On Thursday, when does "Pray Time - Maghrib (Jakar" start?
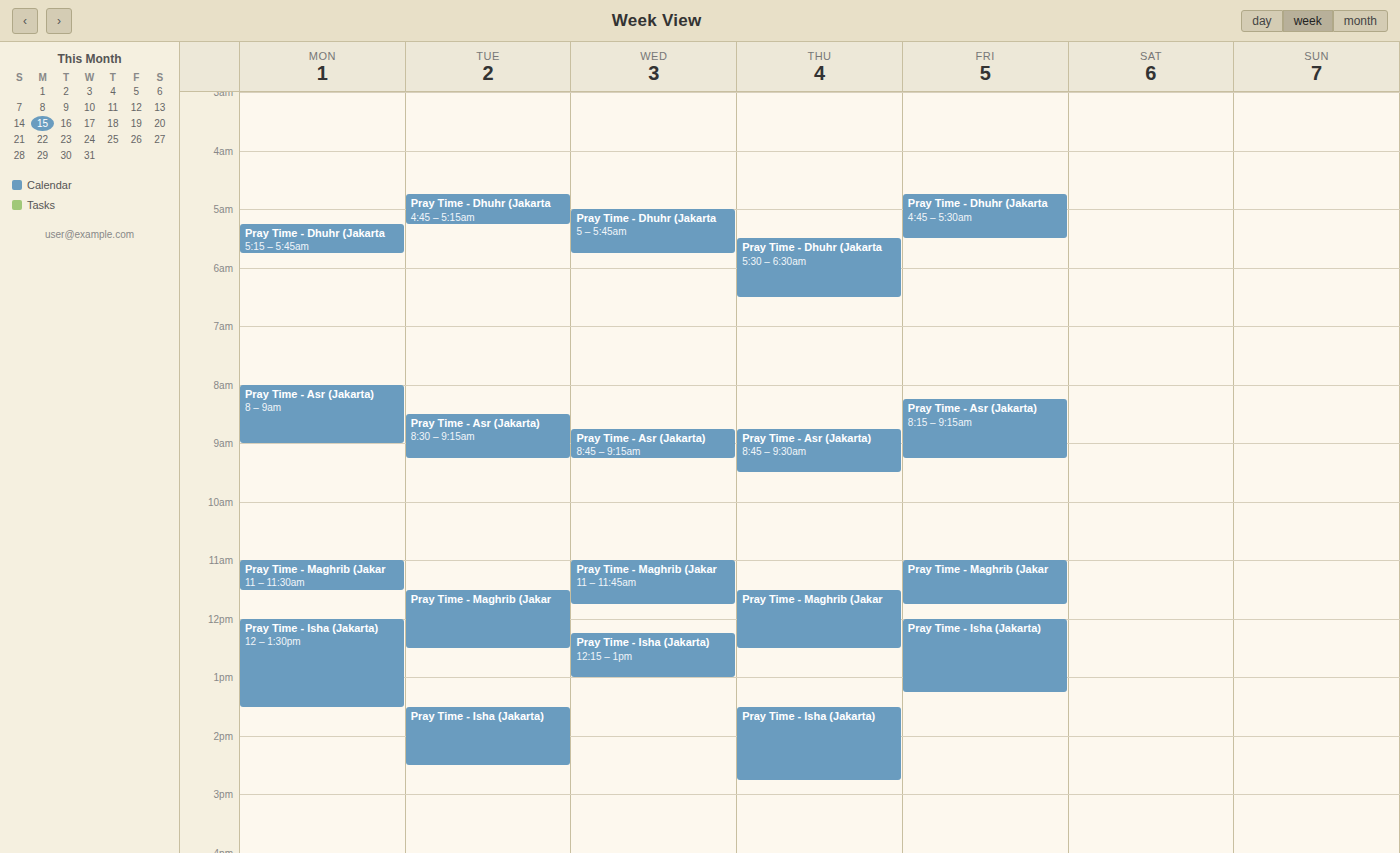
11:30 AM